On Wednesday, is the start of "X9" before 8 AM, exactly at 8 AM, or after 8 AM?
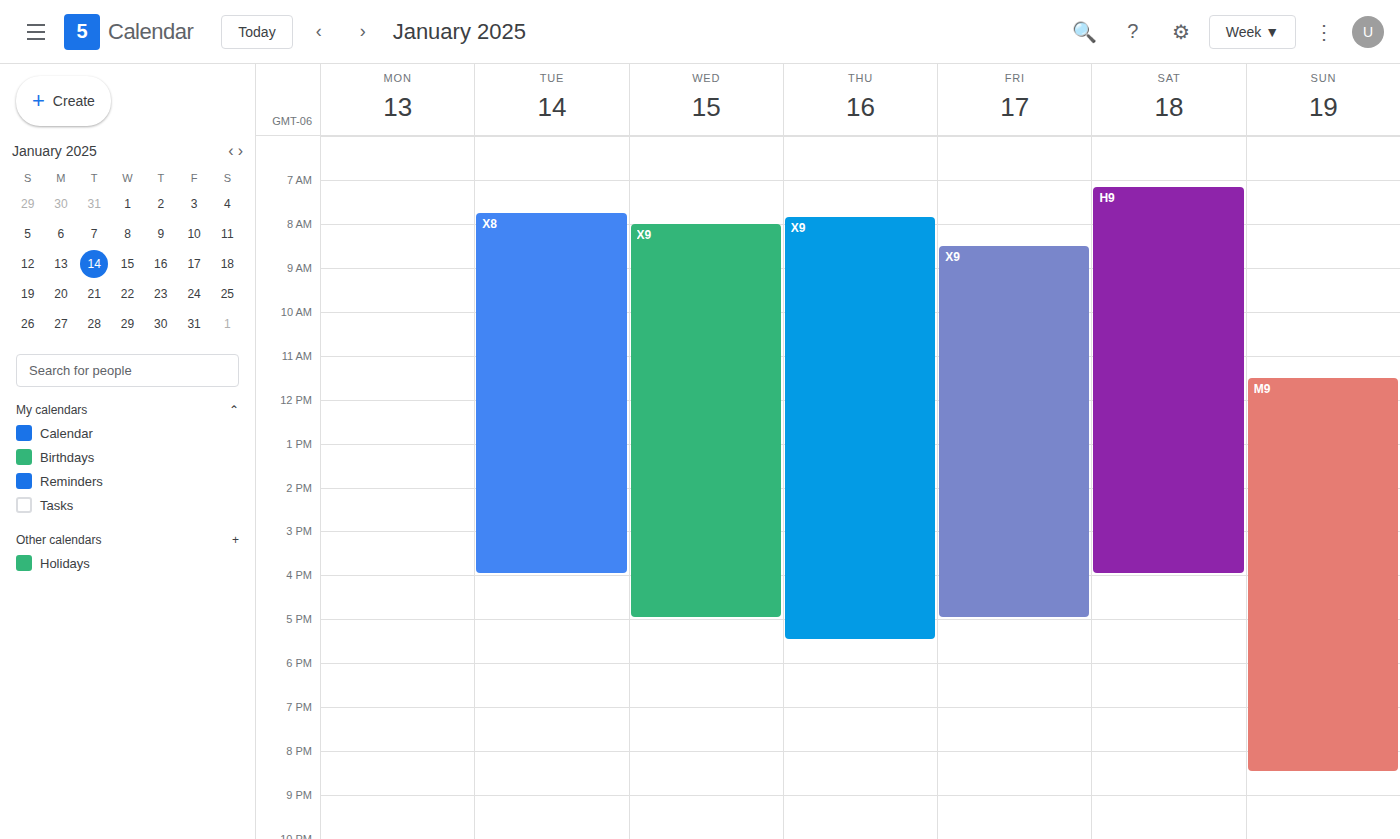
8:00 AM -- exactly at 8 AM, on the 8 AM line.